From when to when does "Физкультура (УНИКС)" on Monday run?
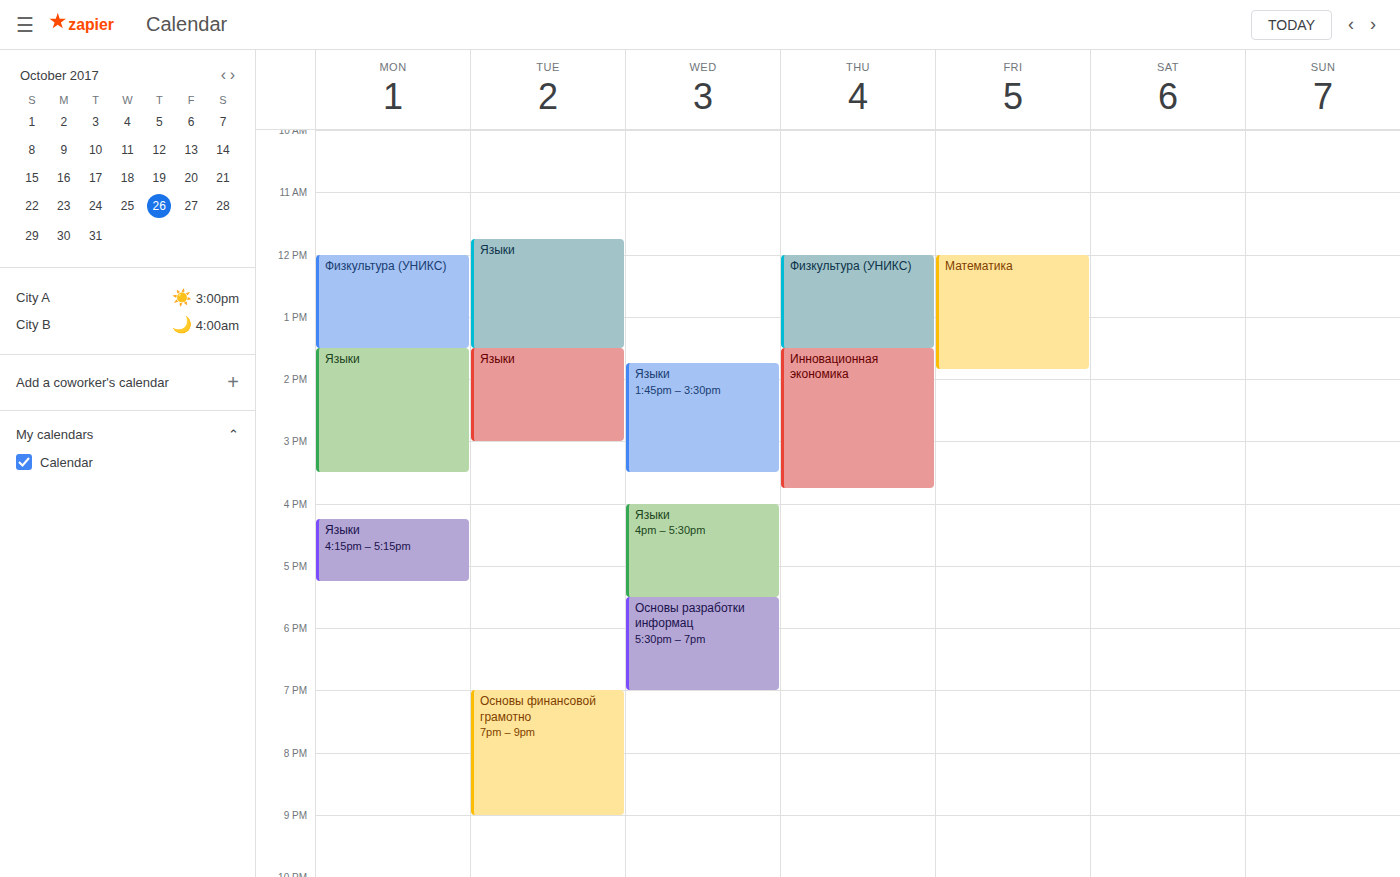
12:00 PM to 1:30 PM